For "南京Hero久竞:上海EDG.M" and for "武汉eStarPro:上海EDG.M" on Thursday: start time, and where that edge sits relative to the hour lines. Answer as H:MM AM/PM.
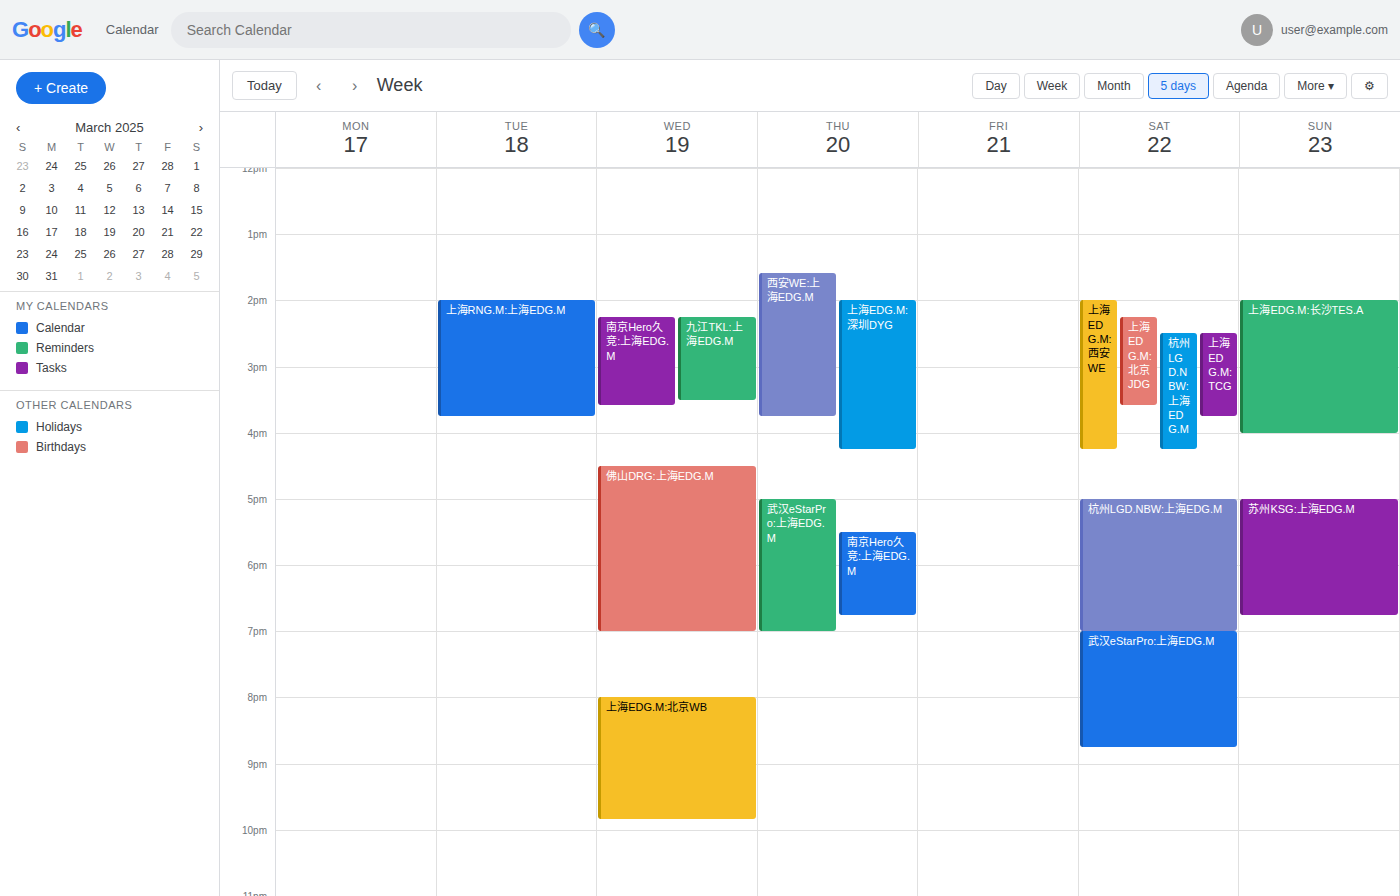
"南京Hero久竞:上海EDG.M": 5:30 PM, halfway between the 5 PM and 6 PM lines. "武汉eStarPro:上海EDG.M": 5:00 PM, exactly on the 5 PM line.